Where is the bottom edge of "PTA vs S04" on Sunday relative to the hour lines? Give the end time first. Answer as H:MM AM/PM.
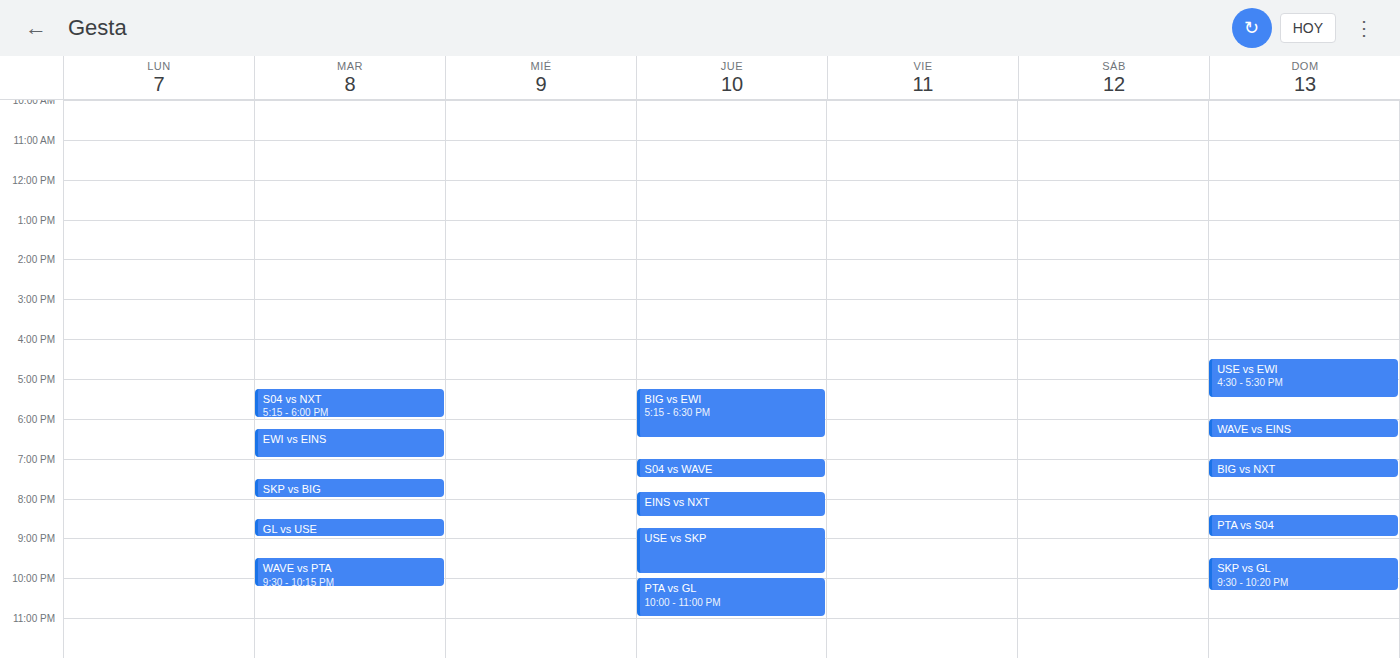
9:00 PM -- exactly on the 9 PM line.